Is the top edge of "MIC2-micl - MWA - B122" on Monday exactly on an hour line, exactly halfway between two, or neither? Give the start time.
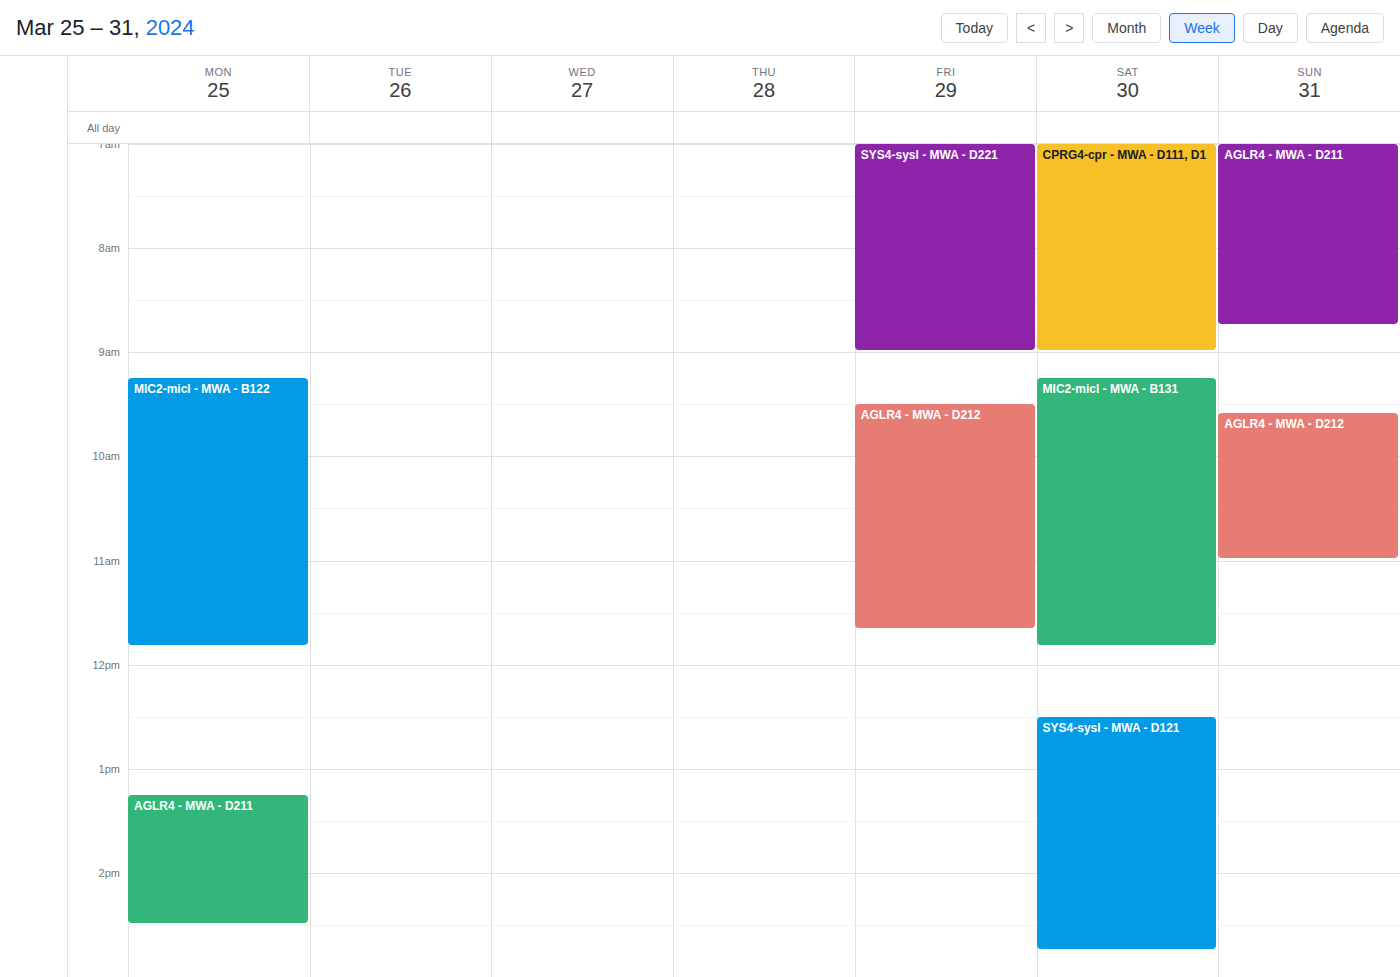
9:15 AM -- neither: a quarter of the way from the 9 AM line to the 10 AM line.